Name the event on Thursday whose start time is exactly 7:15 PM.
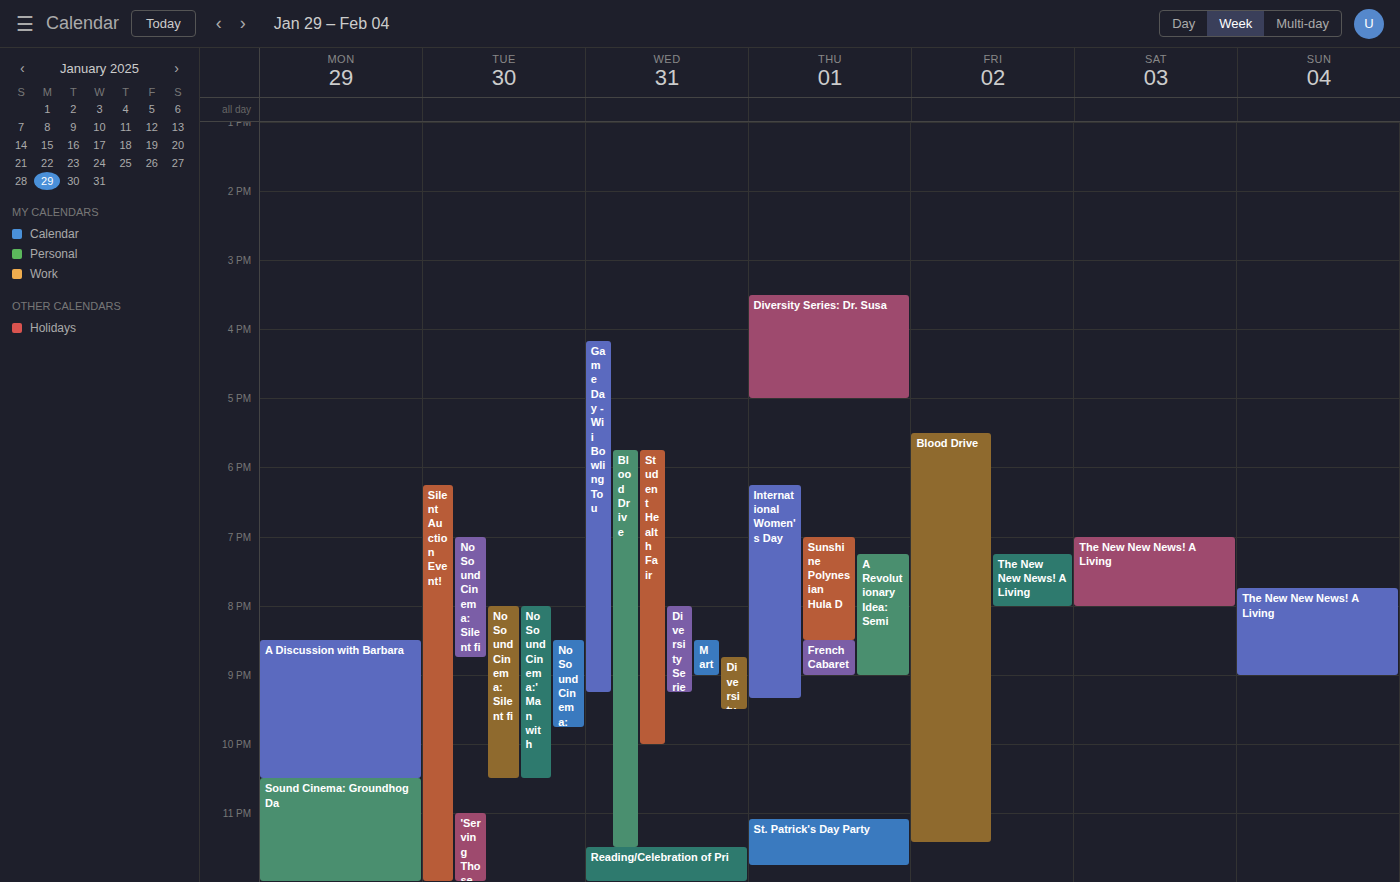
"A Revolutionary Idea: Semi"